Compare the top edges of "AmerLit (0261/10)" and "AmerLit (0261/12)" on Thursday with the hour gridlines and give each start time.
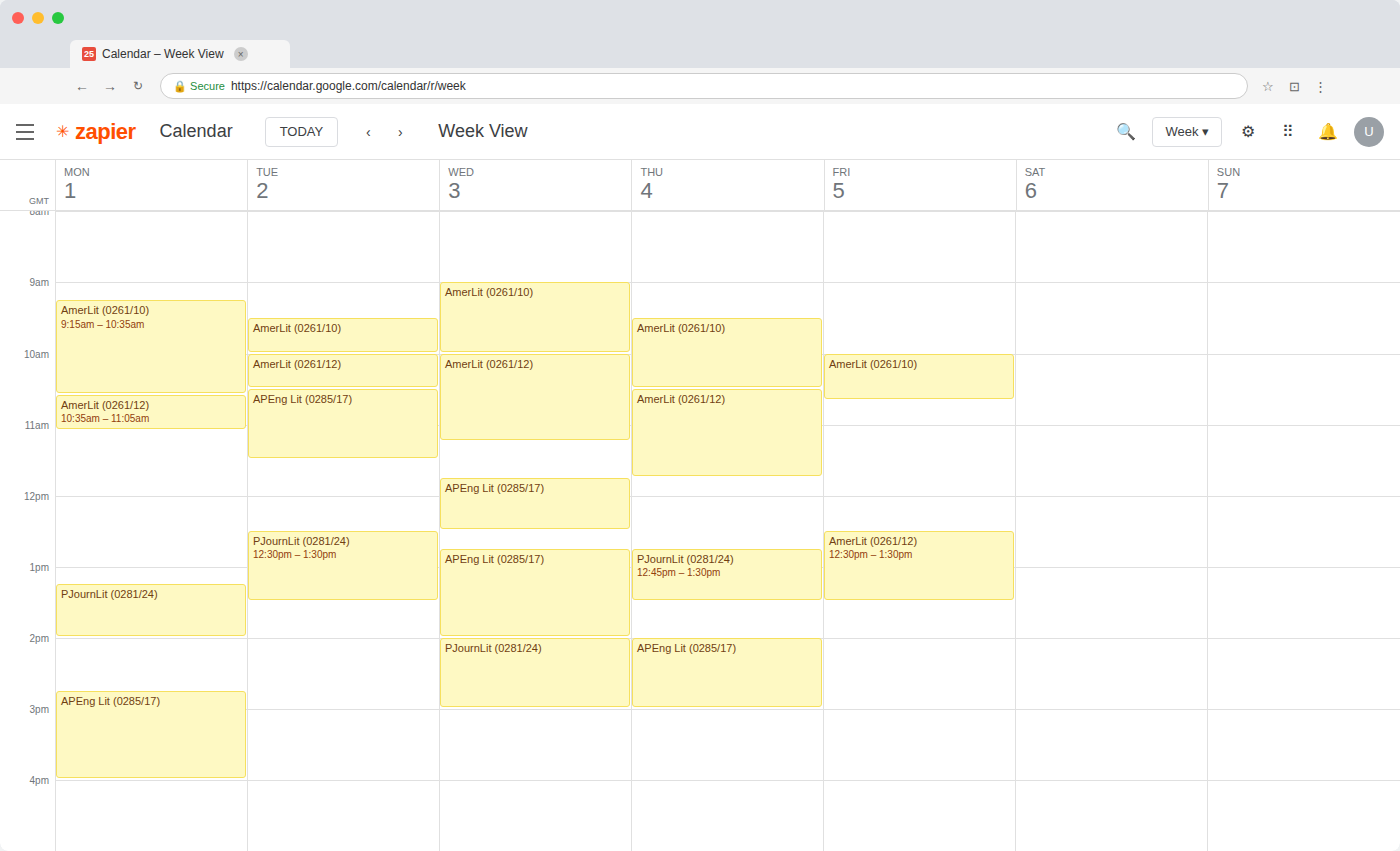
"AmerLit (0261/10)": 09:30, halfway between the 09:00 and 10:00 lines. "AmerLit (0261/12)": 10:30, halfway between the 10:00 and 11:00 lines.